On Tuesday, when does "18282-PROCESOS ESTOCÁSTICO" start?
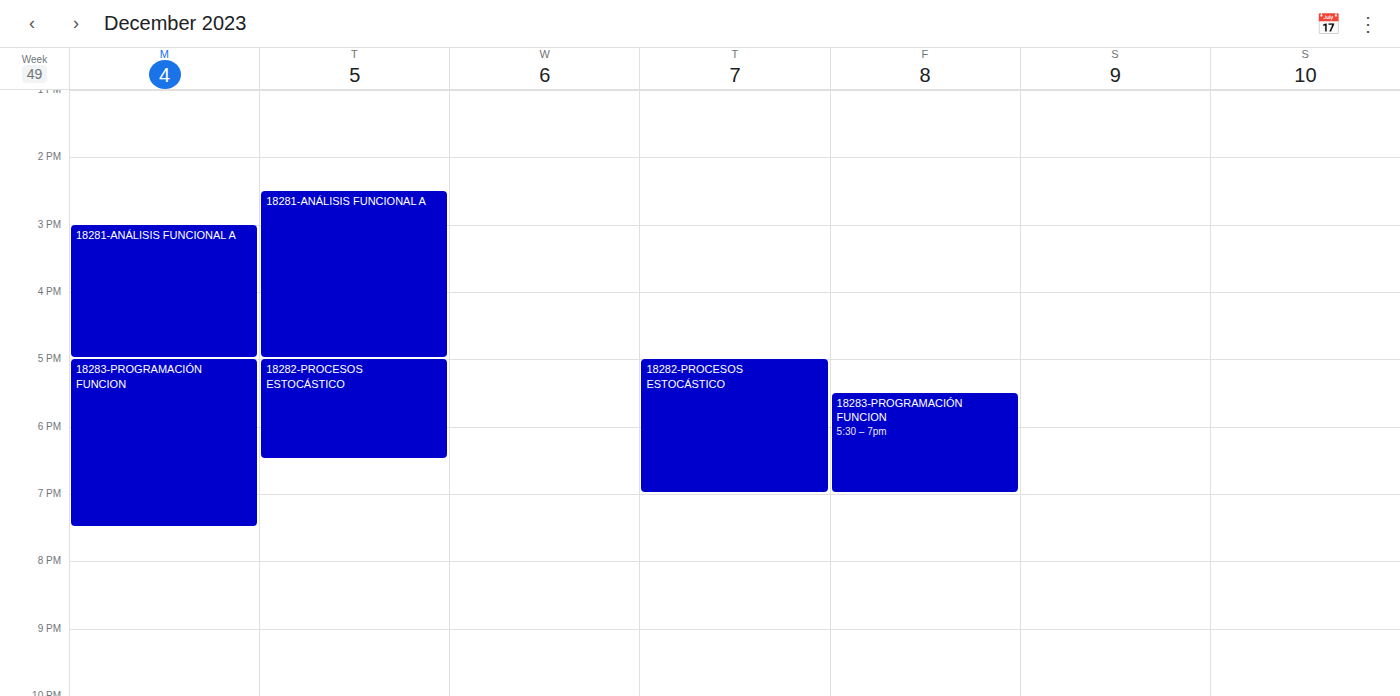
5:00 PM